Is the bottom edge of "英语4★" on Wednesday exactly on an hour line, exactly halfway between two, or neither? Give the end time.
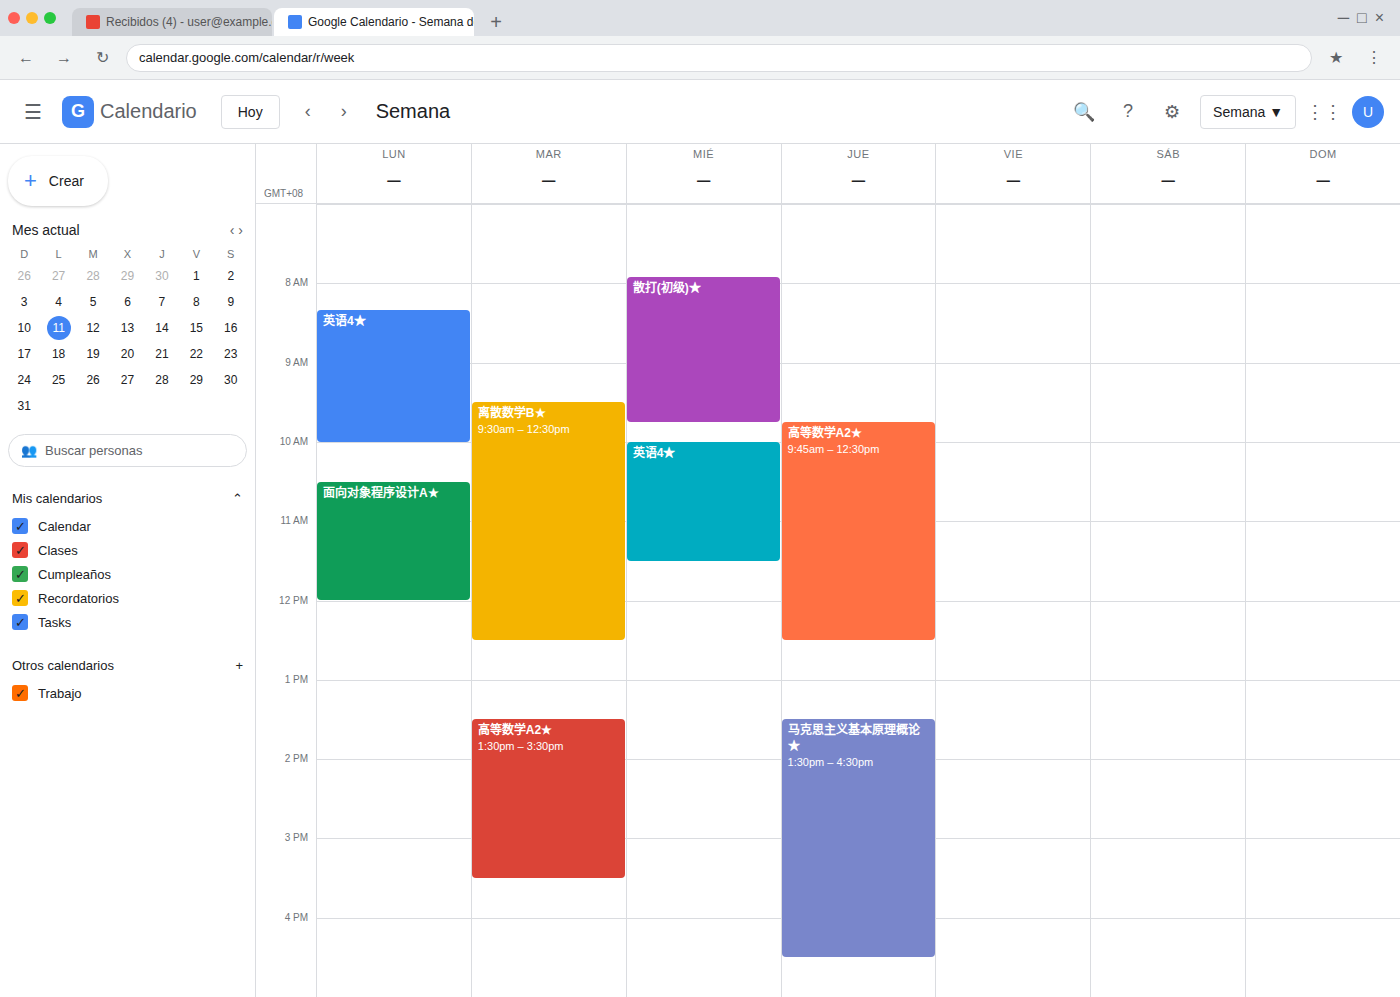
11:30 AM -- halfway between the 11 AM and 12 PM lines.